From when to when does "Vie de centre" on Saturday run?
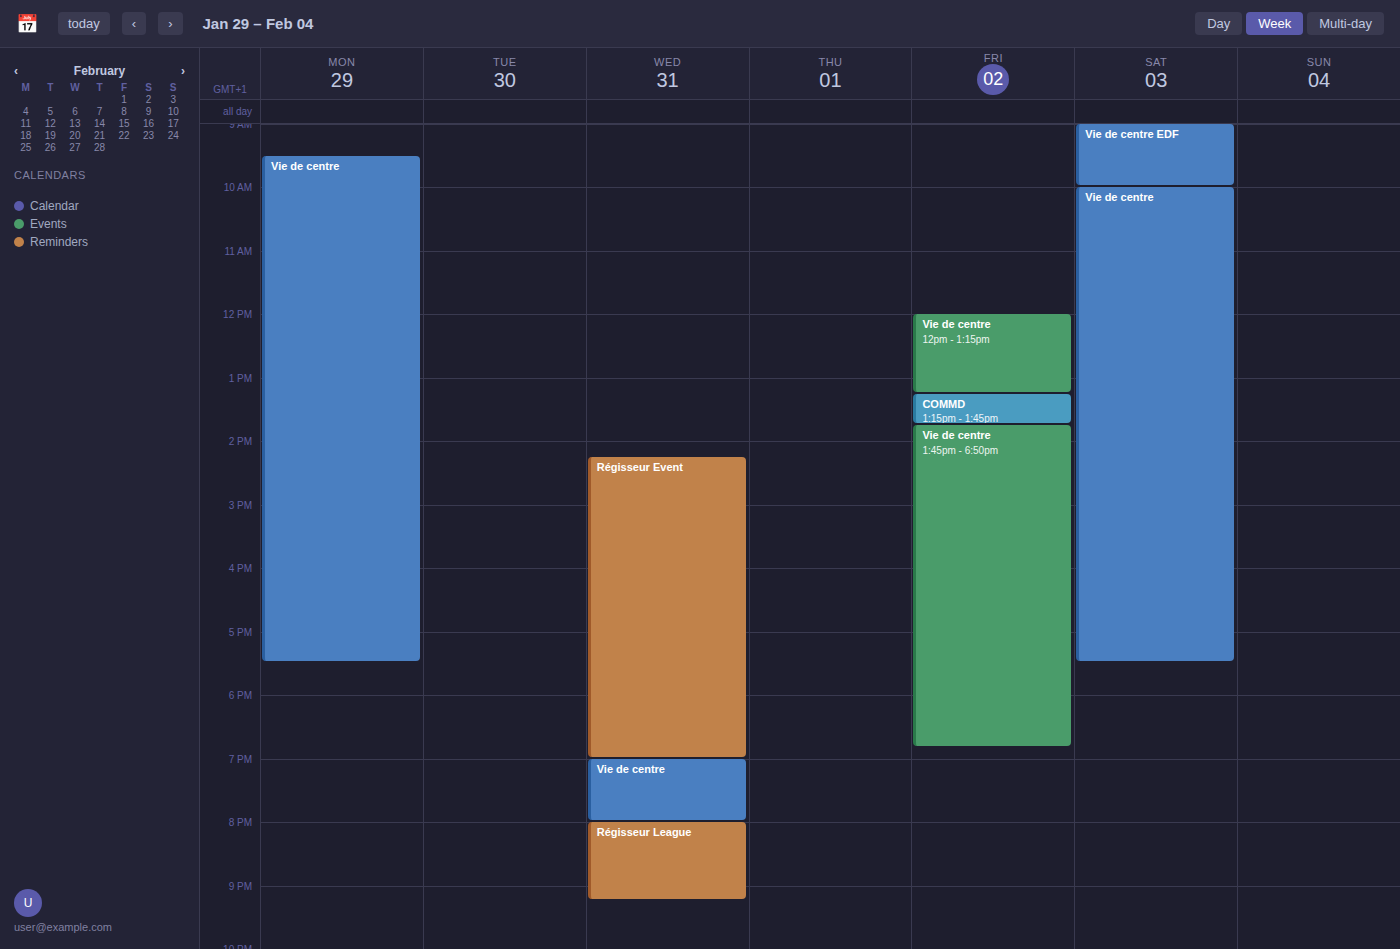
10:00 AM to 5:30 PM